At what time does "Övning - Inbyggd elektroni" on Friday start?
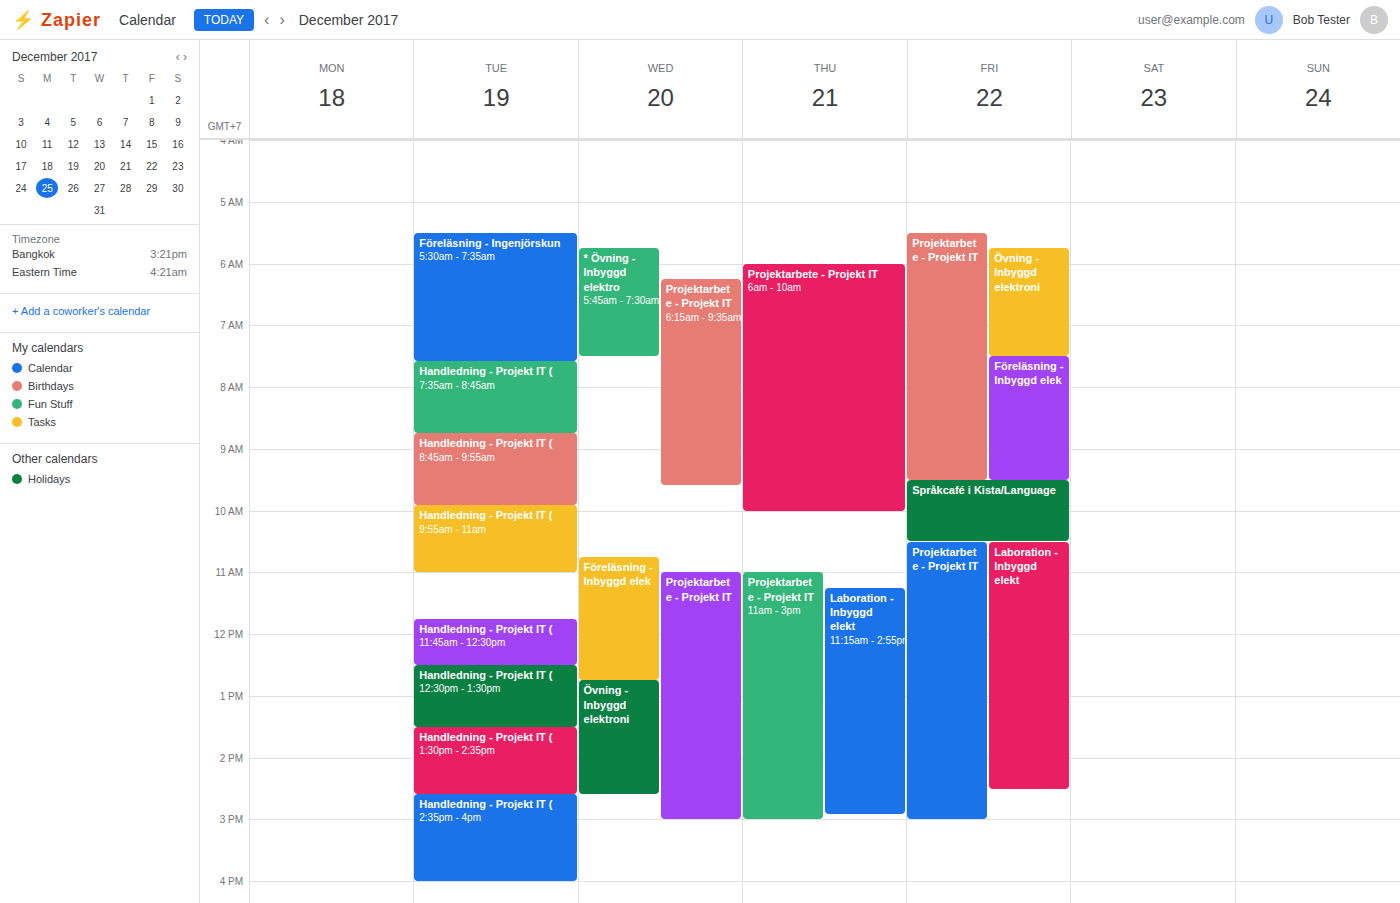
5:45 AM